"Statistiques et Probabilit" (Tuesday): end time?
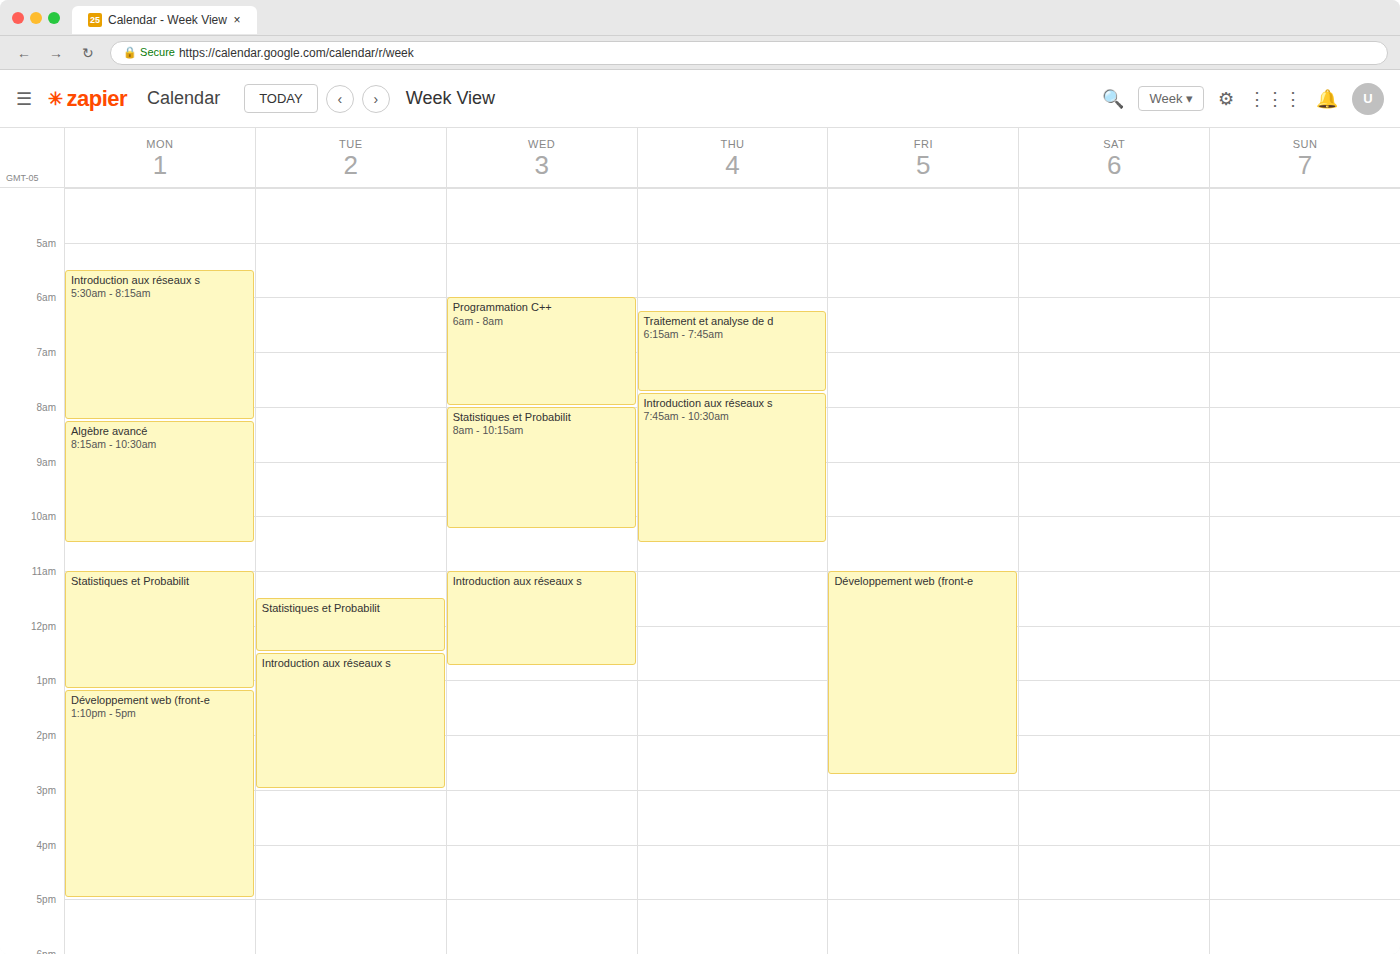
12:30 PM